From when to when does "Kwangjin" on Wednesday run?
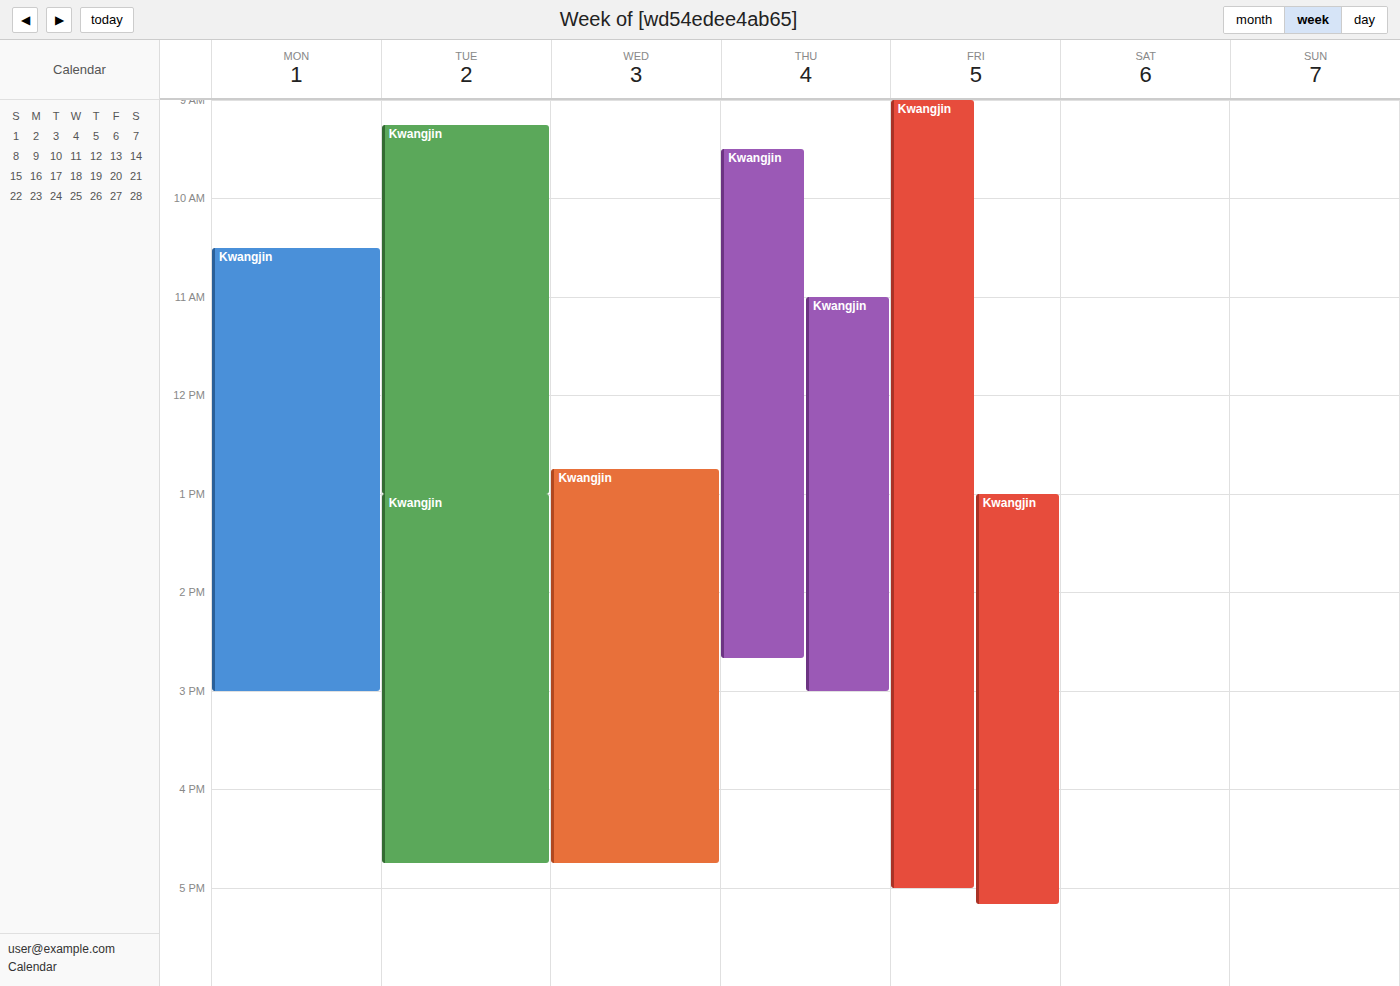
12:45 PM to 4:45 PM